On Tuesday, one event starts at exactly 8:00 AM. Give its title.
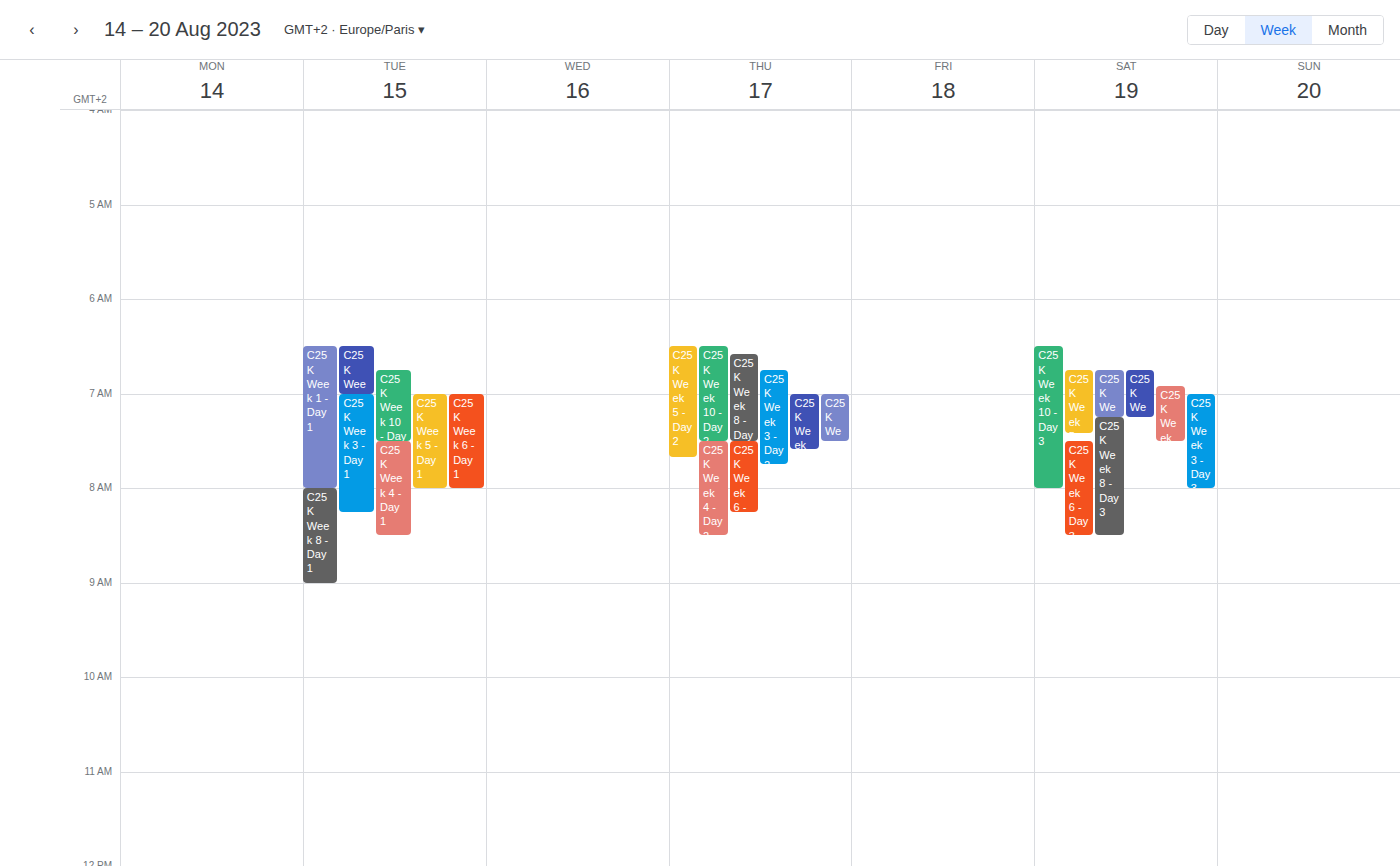
"C25K Week 8 - Day 1"